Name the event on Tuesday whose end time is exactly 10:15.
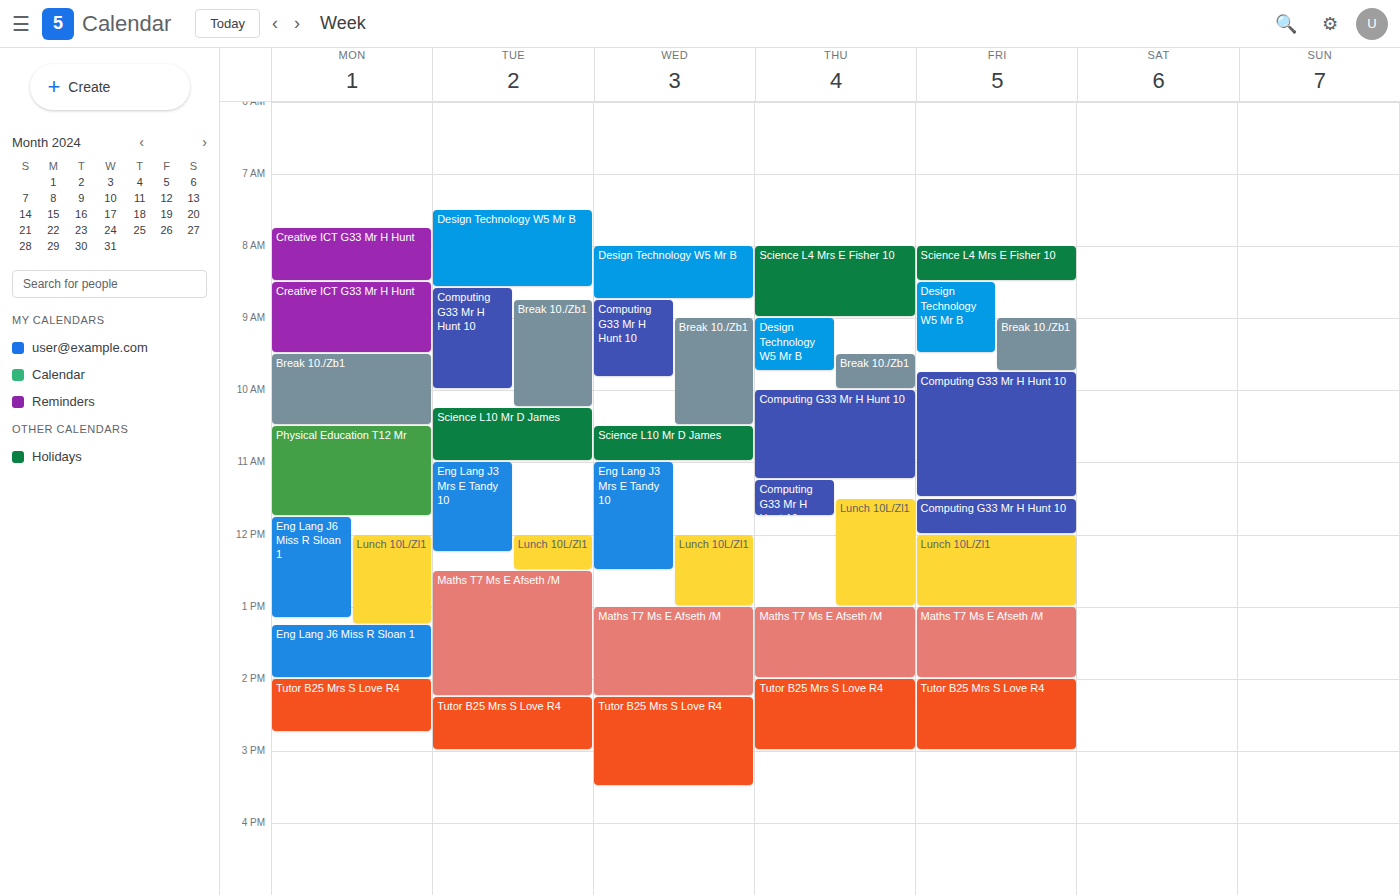
"Break 10./Zb1"